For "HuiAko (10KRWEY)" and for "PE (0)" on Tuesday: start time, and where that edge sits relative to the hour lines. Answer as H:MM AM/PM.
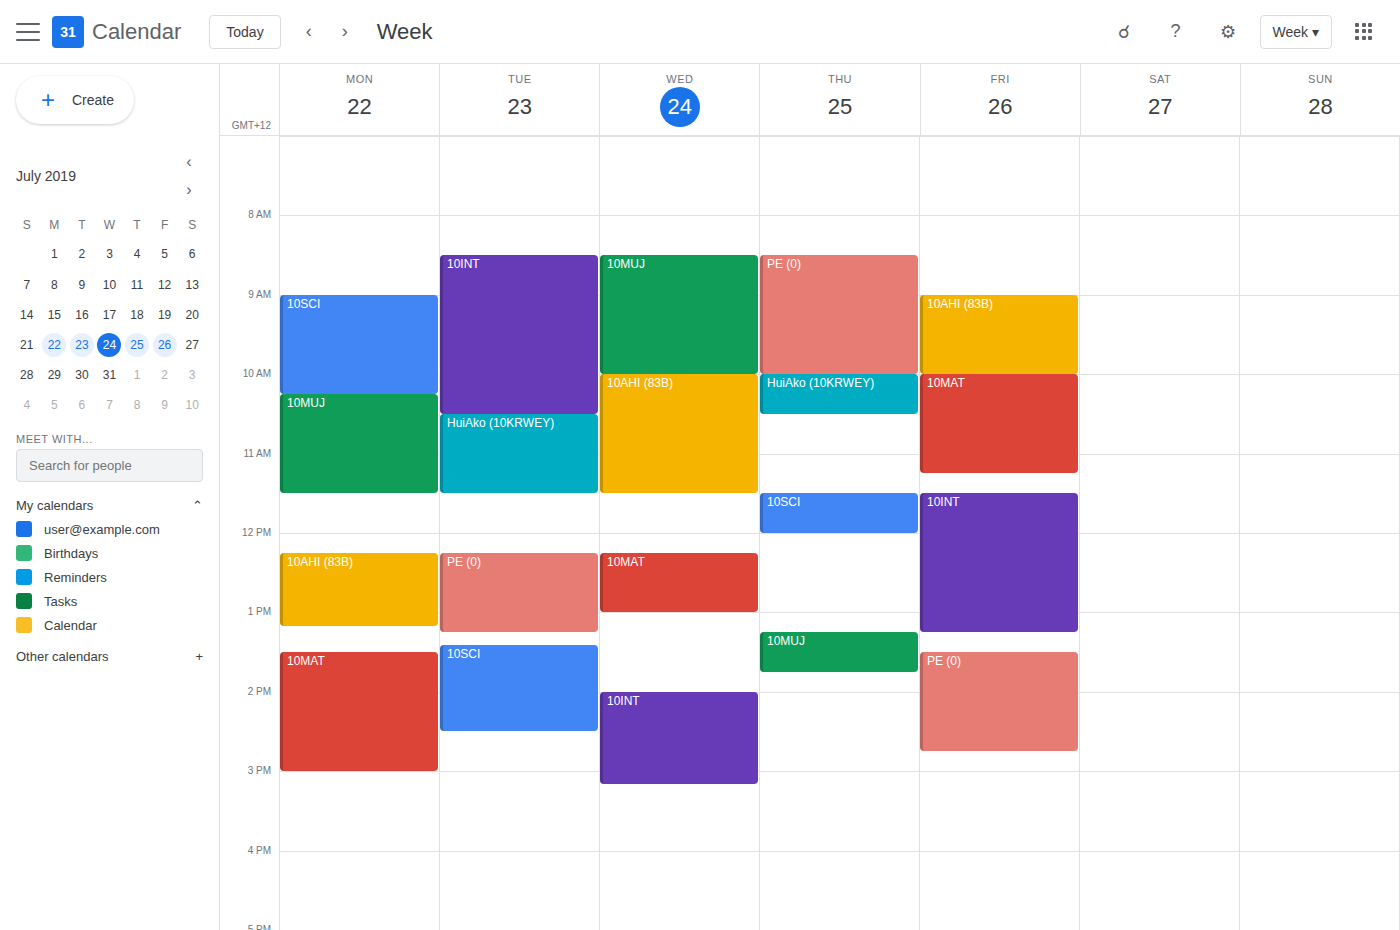
"HuiAko (10KRWEY)": 10:30 AM, halfway between the 10 AM and 11 AM lines. "PE (0)": 12:15 PM, neither: a quarter of the way from the 12 PM line to the 1 PM line.